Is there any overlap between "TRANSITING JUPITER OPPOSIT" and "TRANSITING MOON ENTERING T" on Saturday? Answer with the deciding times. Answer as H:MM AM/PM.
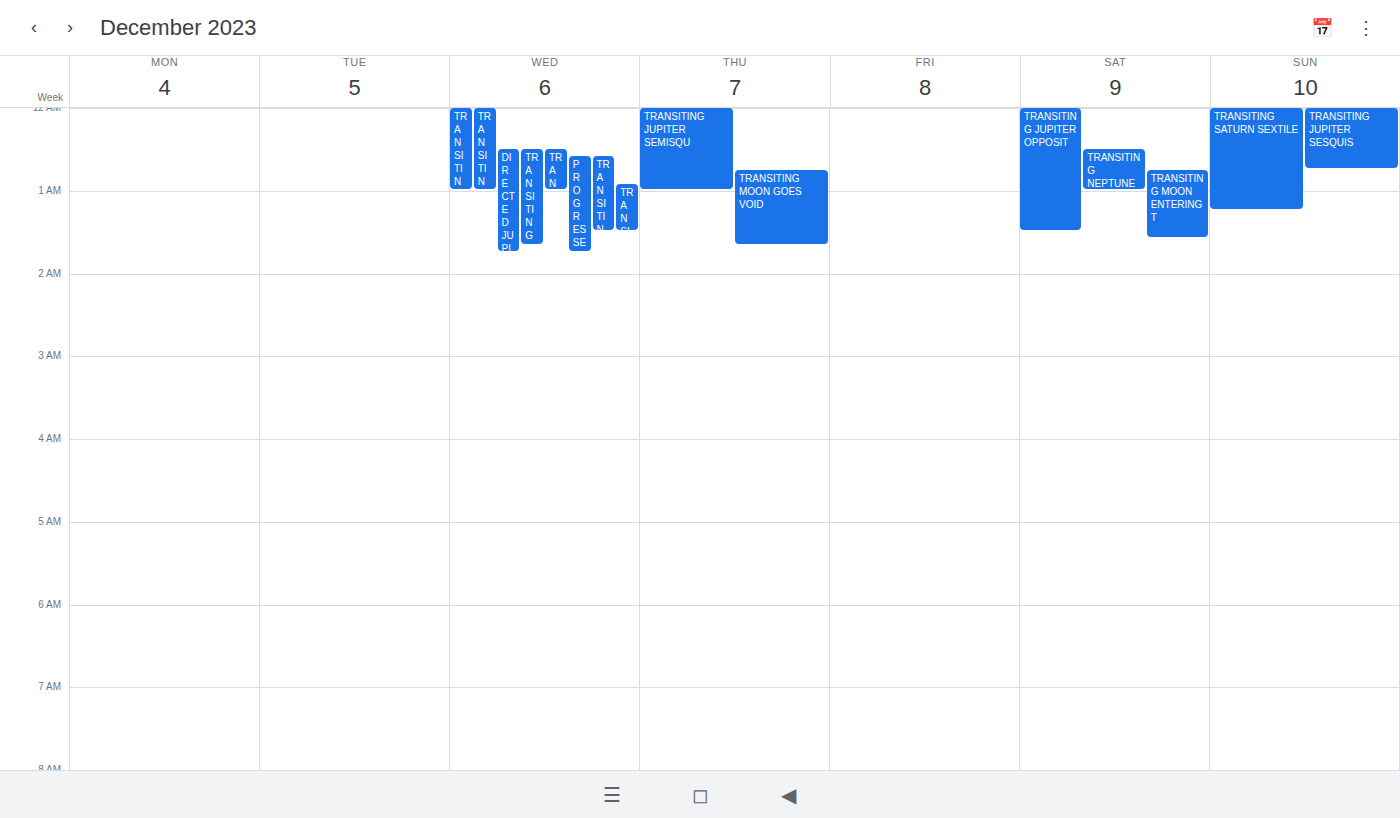
"TRANSITING MOON ENTERING T" starts at 12:45 AM, before "TRANSITING JUPITER OPPOSIT" ends at 1:30 AM -- they overlap.